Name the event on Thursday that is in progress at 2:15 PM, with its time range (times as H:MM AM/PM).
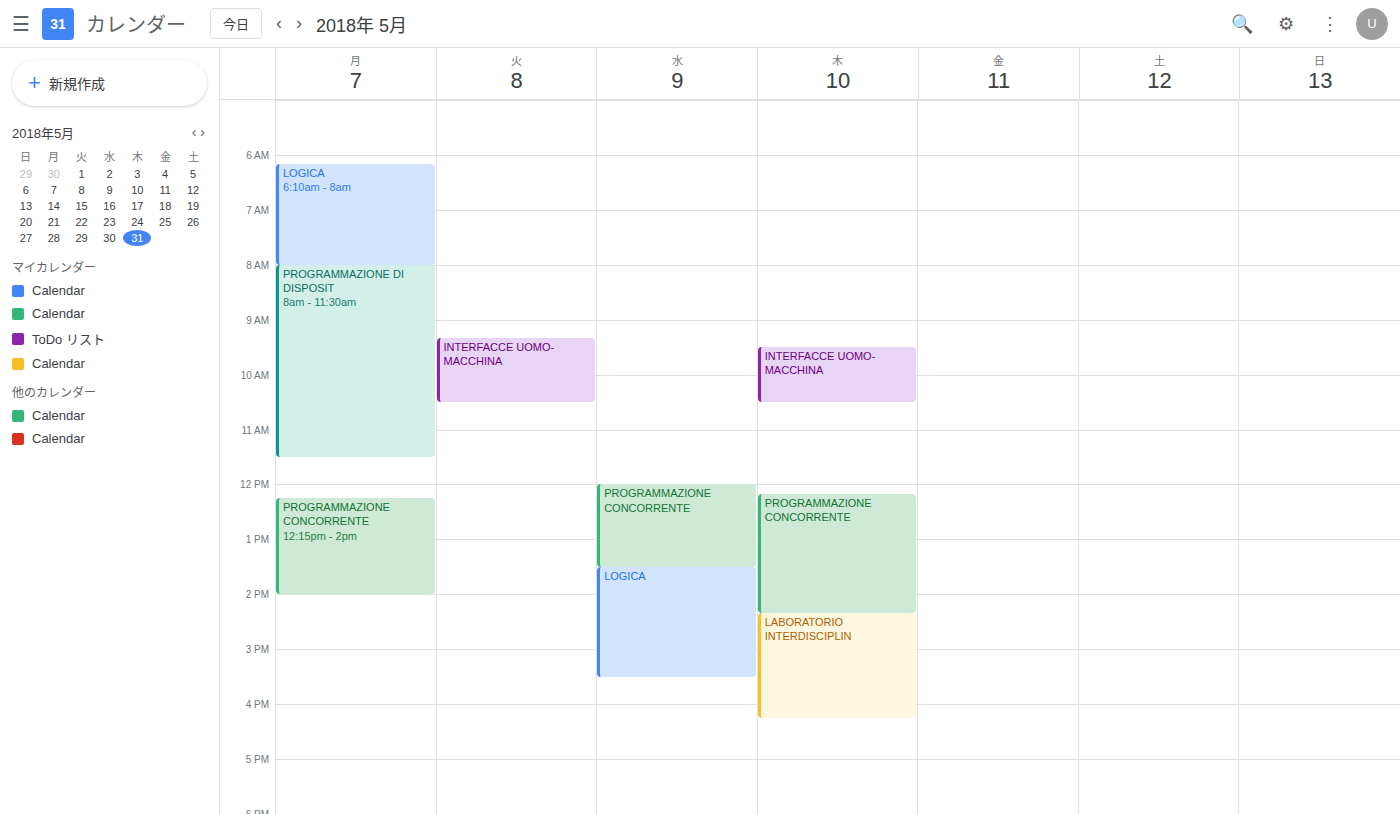
"PROGRAMMAZIONE CONCORRENTE", 12:10 PM to 2:20 PM